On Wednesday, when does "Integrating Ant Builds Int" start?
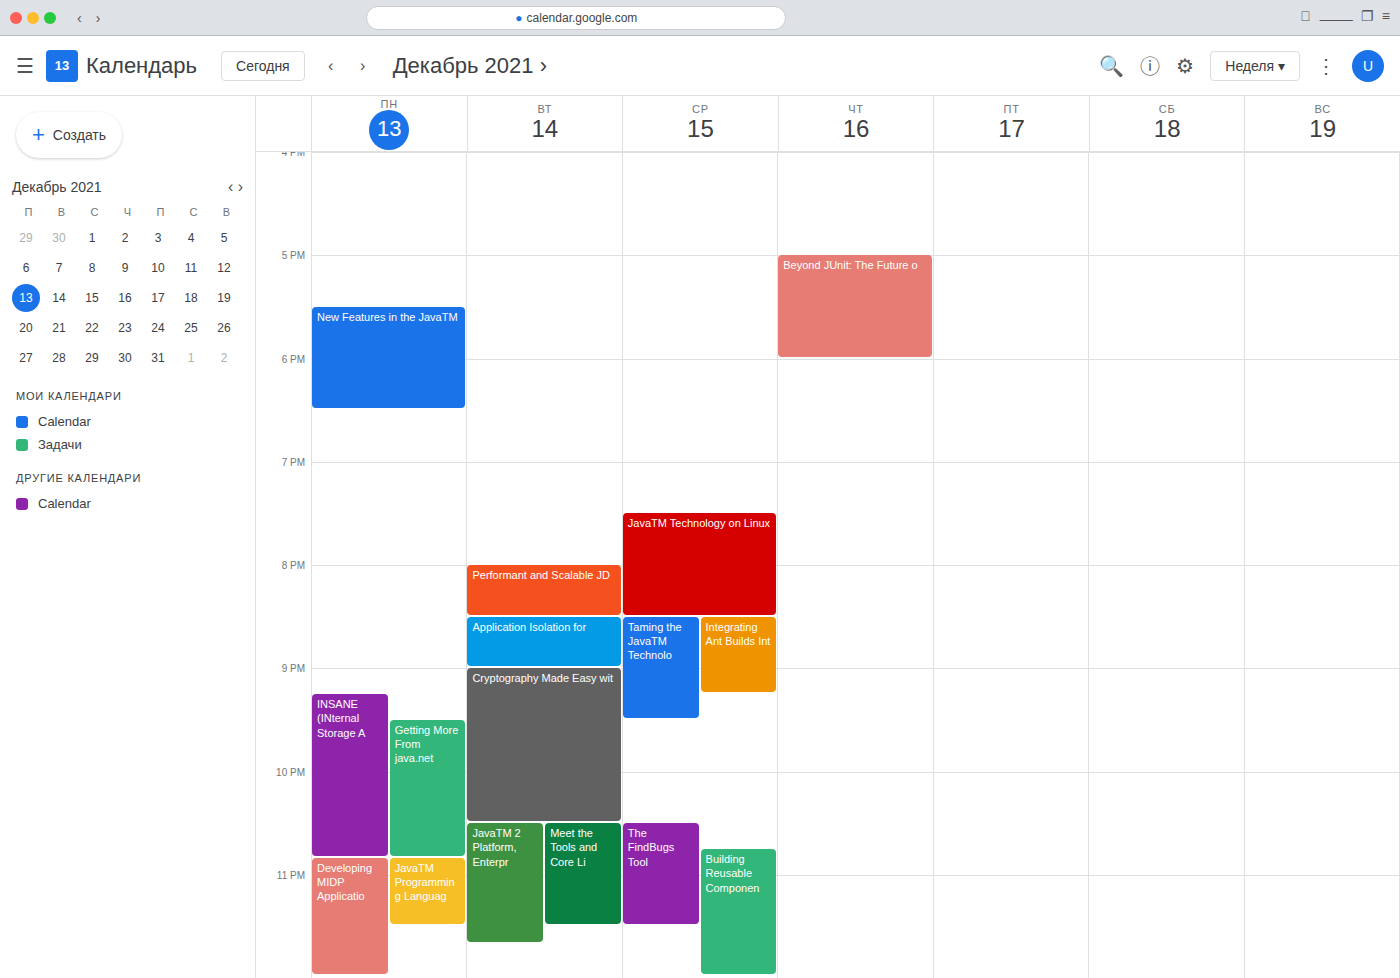
8:30 PM